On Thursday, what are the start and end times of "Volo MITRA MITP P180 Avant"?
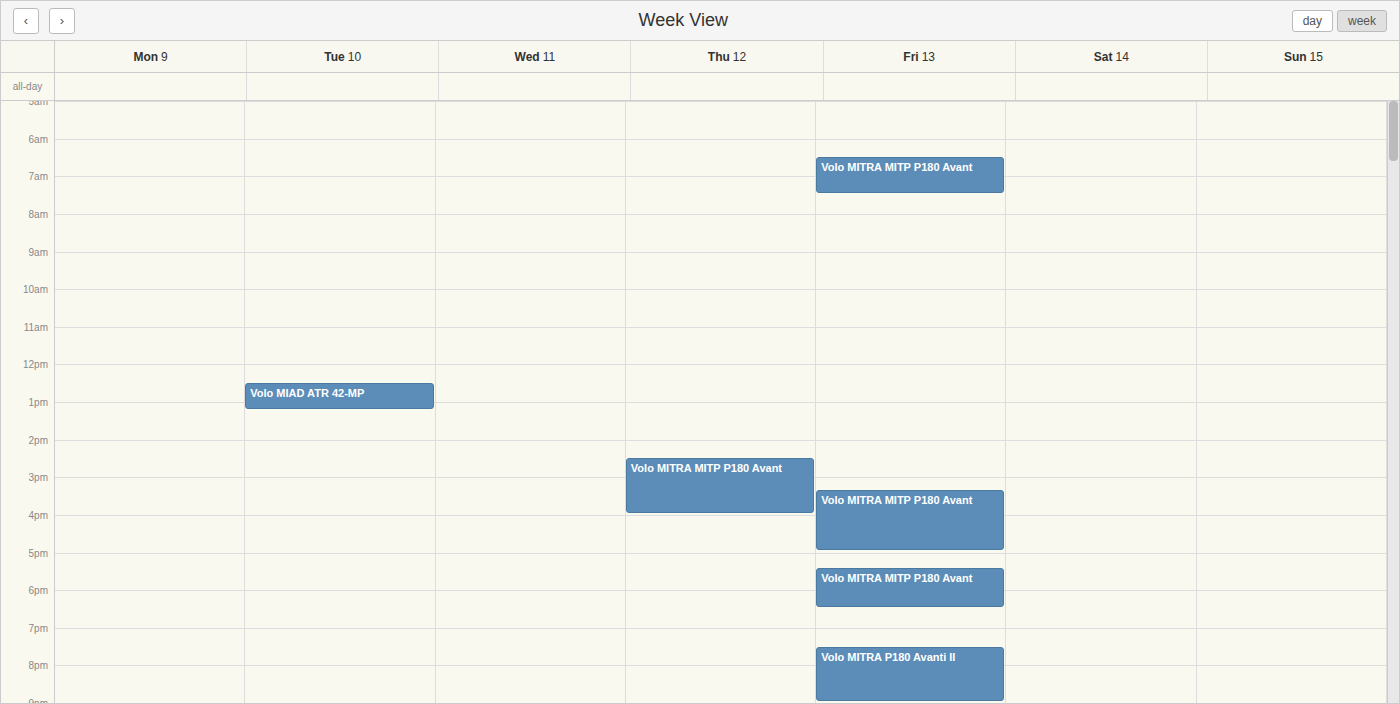
2:30 PM to 4:00 PM